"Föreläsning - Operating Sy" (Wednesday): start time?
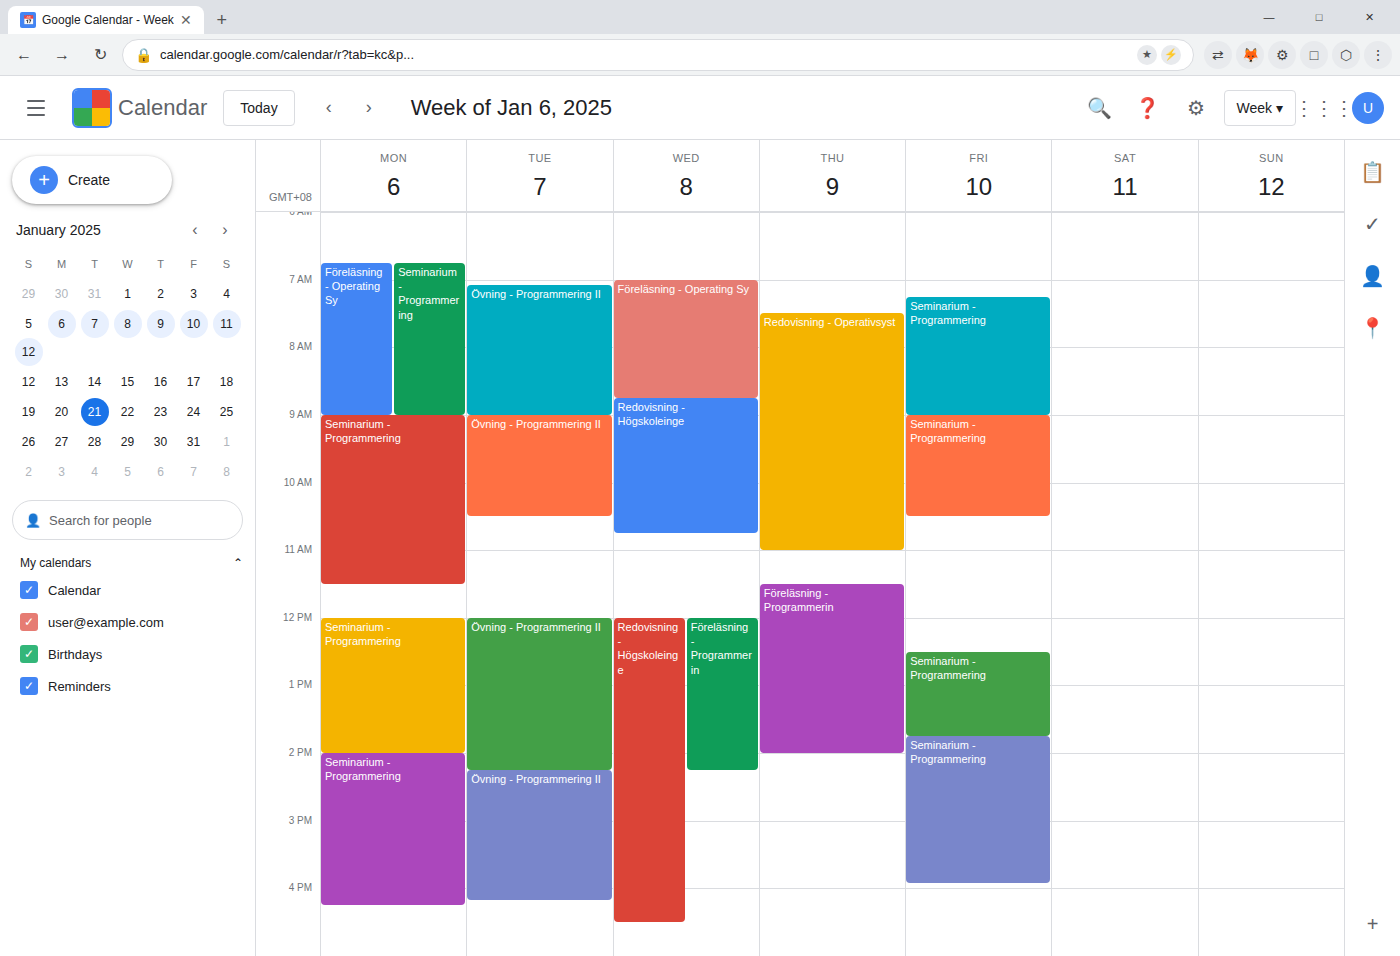
7:00 AM